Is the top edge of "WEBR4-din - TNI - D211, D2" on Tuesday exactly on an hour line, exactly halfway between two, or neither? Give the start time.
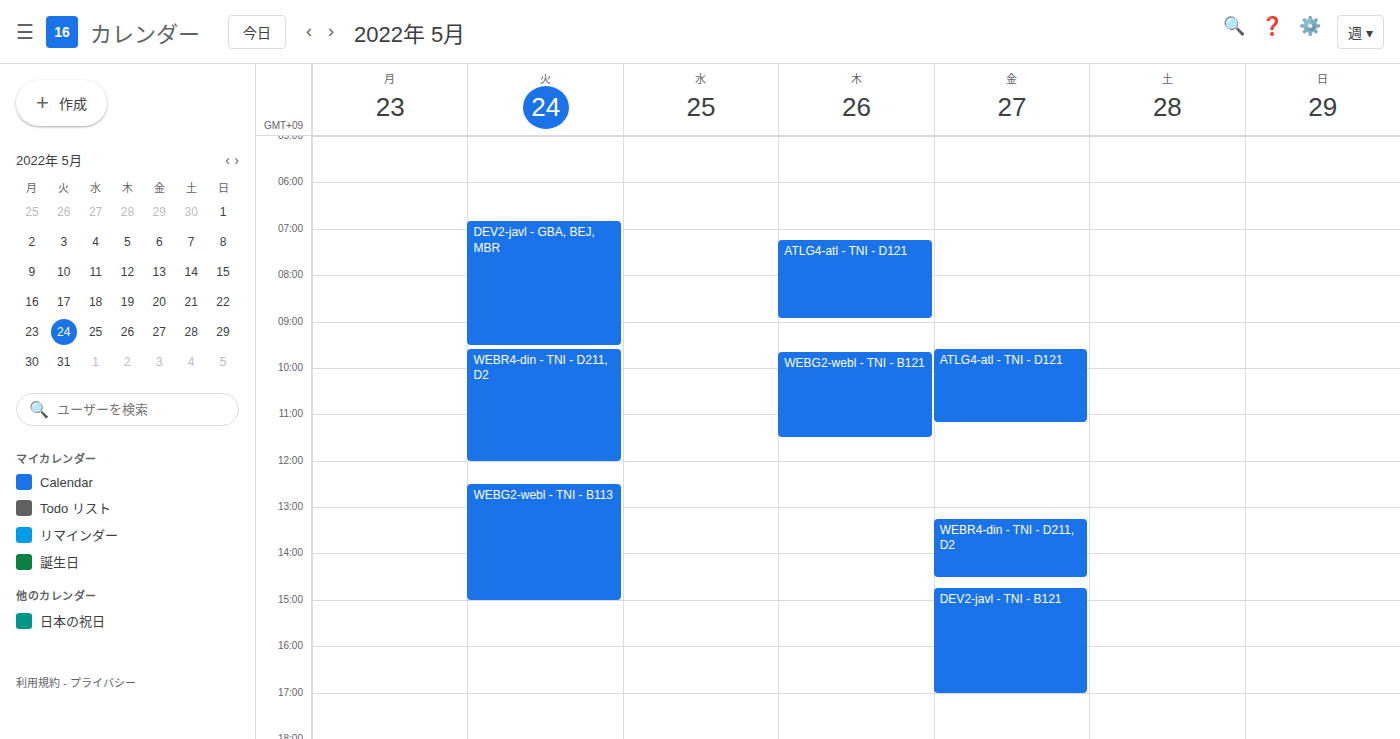
9:35 AM -- neither: 35 minutes below the 9 AM line and 25 minutes above the 10 AM line.